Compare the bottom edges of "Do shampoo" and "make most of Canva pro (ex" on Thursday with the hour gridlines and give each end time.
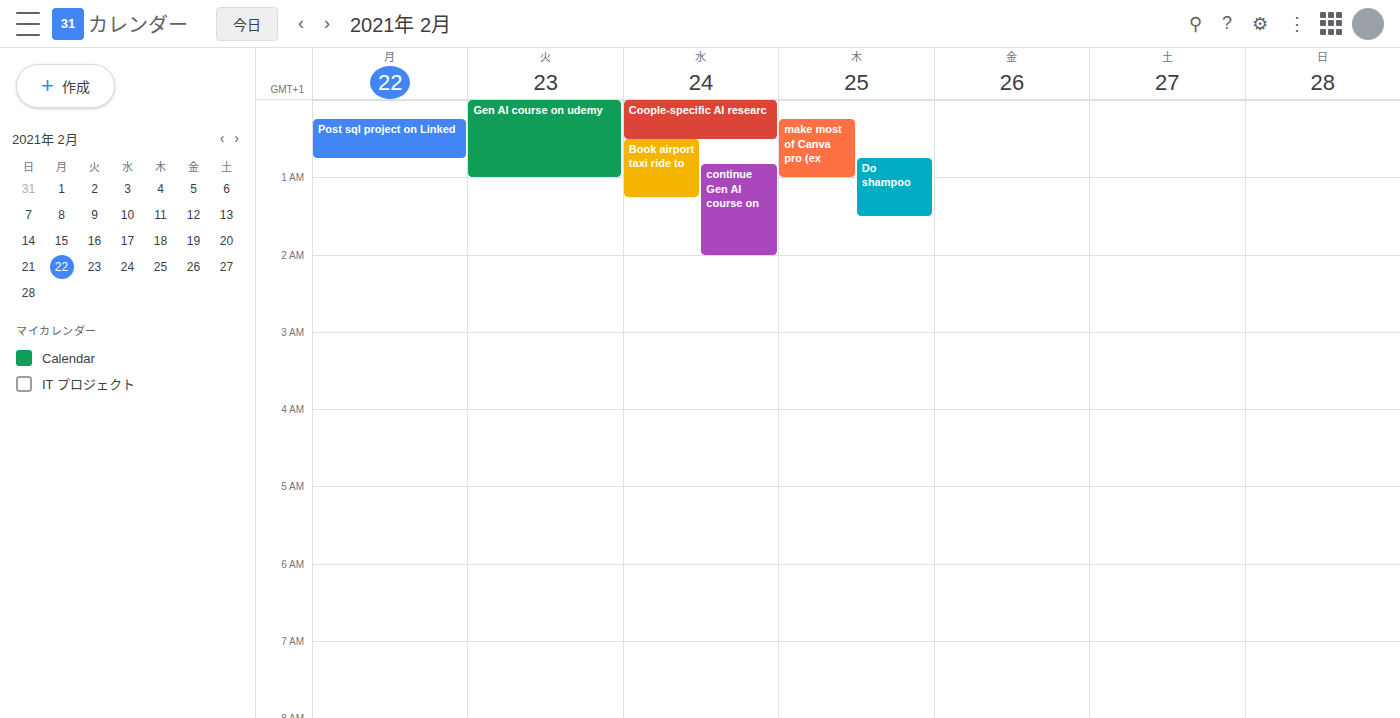
"Do shampoo": 1:30 AM, halfway between the 1 AM and 2 AM lines. "make most of Canva pro (ex": 1:00 AM, exactly on the 1 AM line.